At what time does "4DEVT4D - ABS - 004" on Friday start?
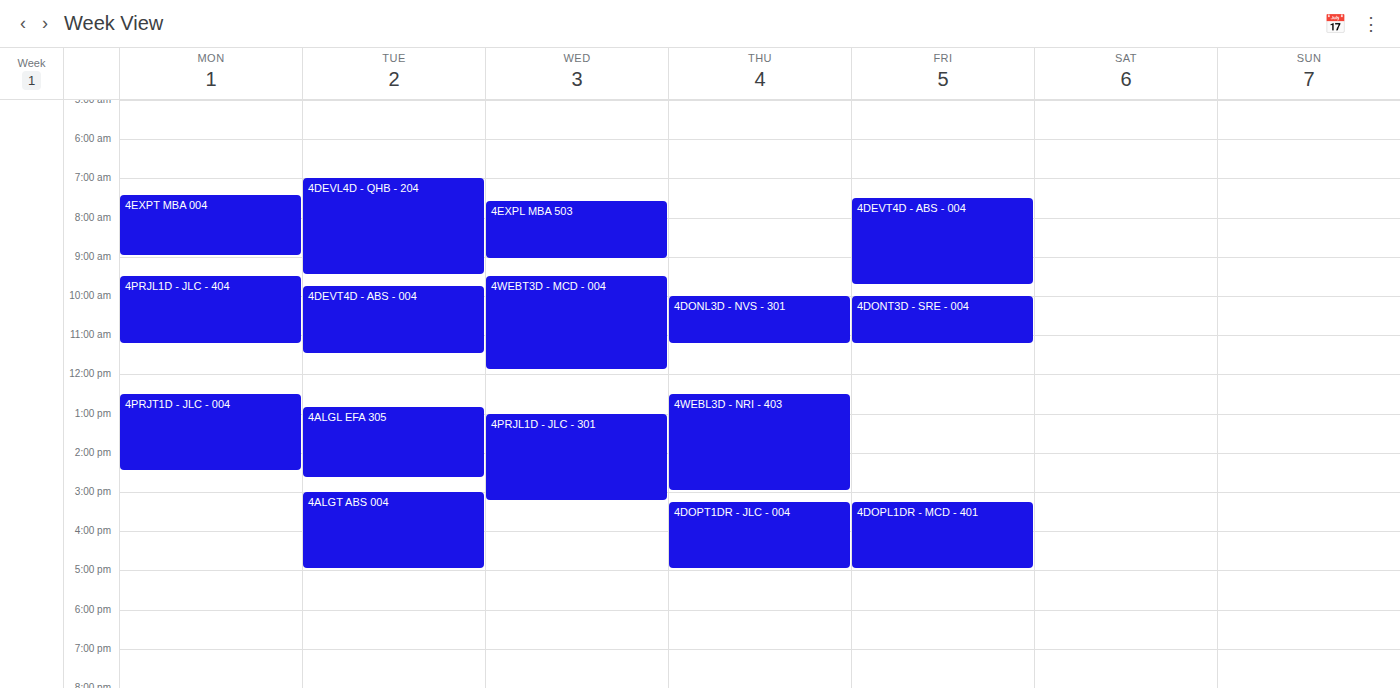
7:30 AM